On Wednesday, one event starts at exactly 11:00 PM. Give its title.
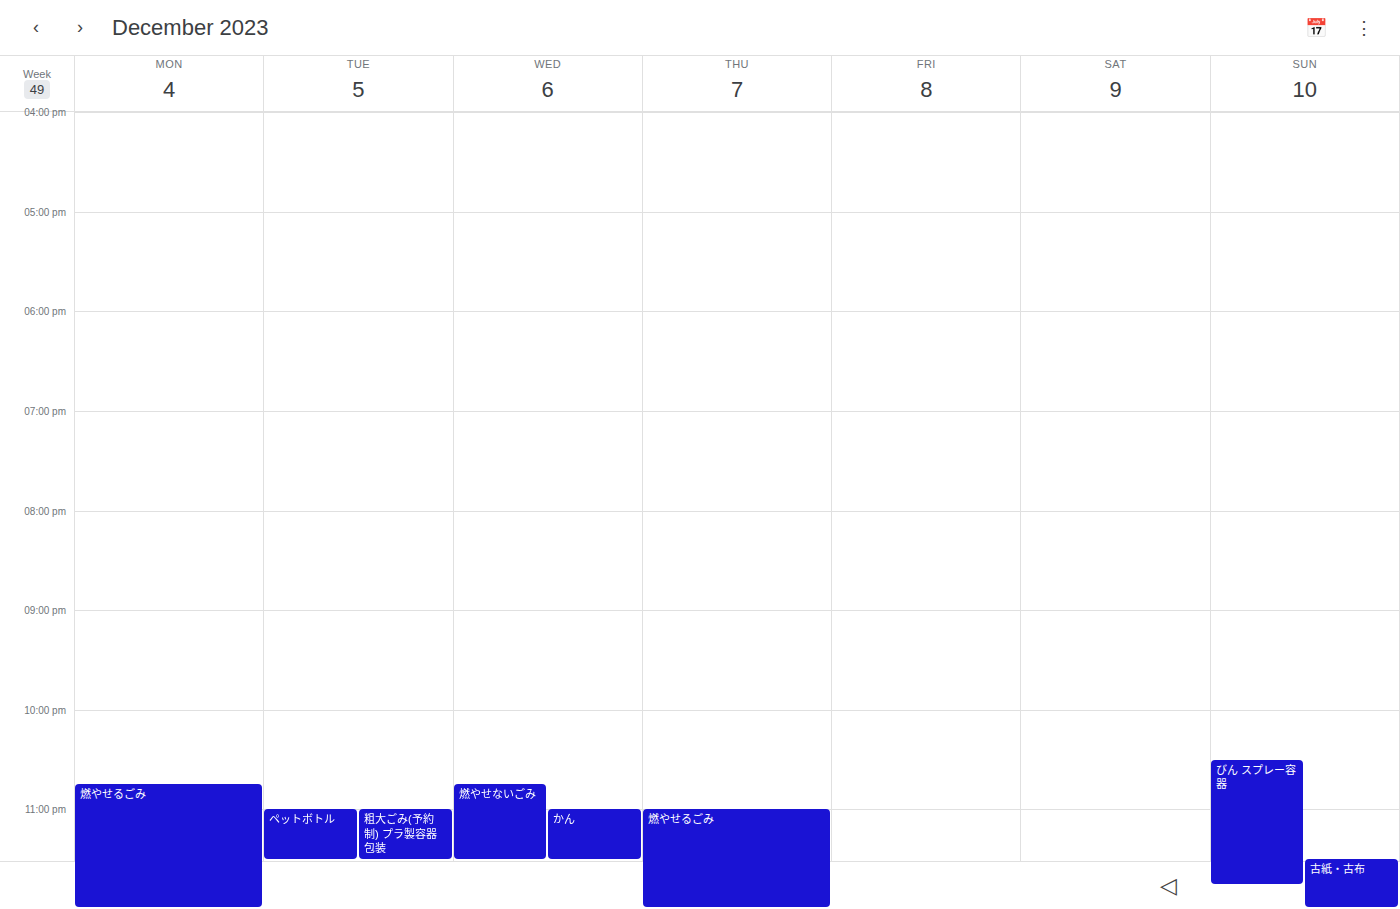
"かん"